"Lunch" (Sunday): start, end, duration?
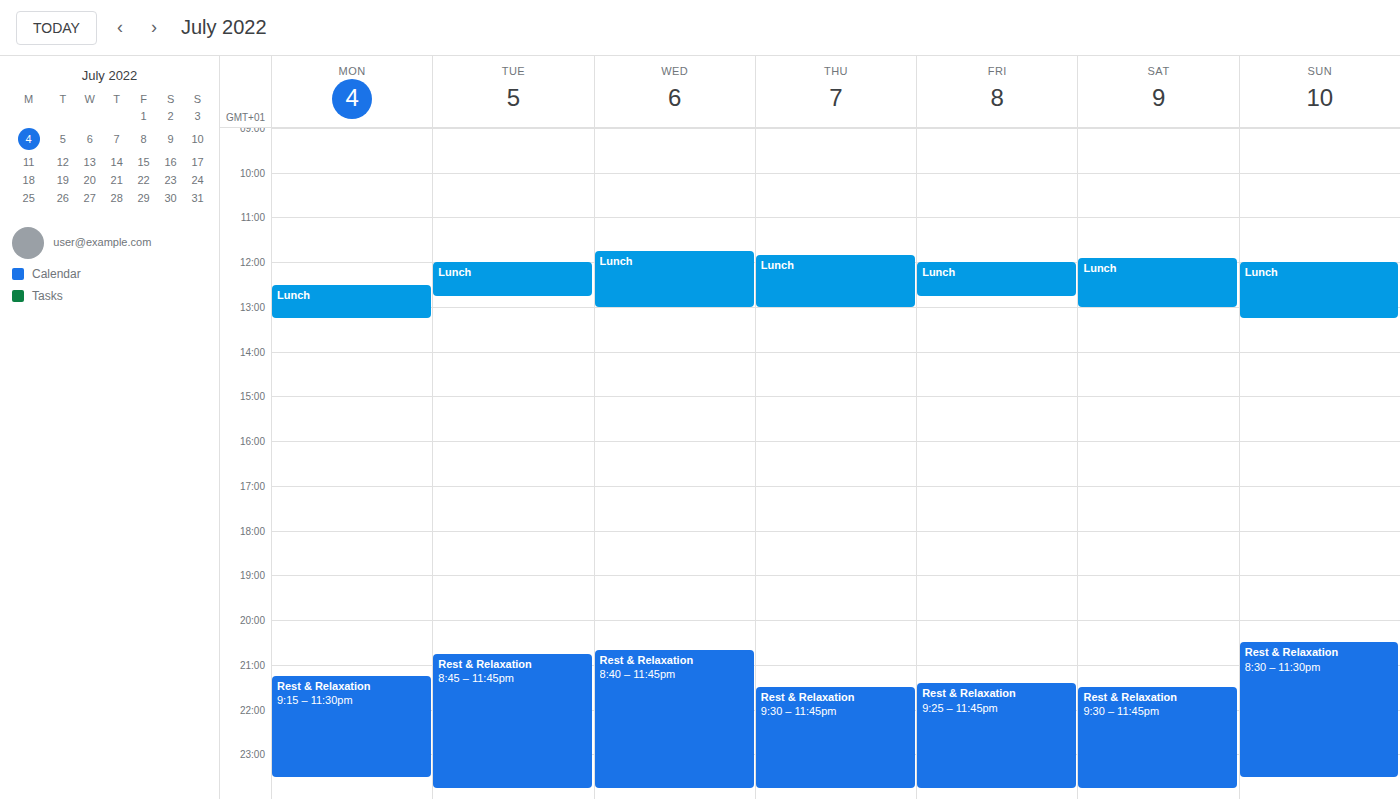
12:00 PM to 1:15 PM, 1 hour 15 minutes